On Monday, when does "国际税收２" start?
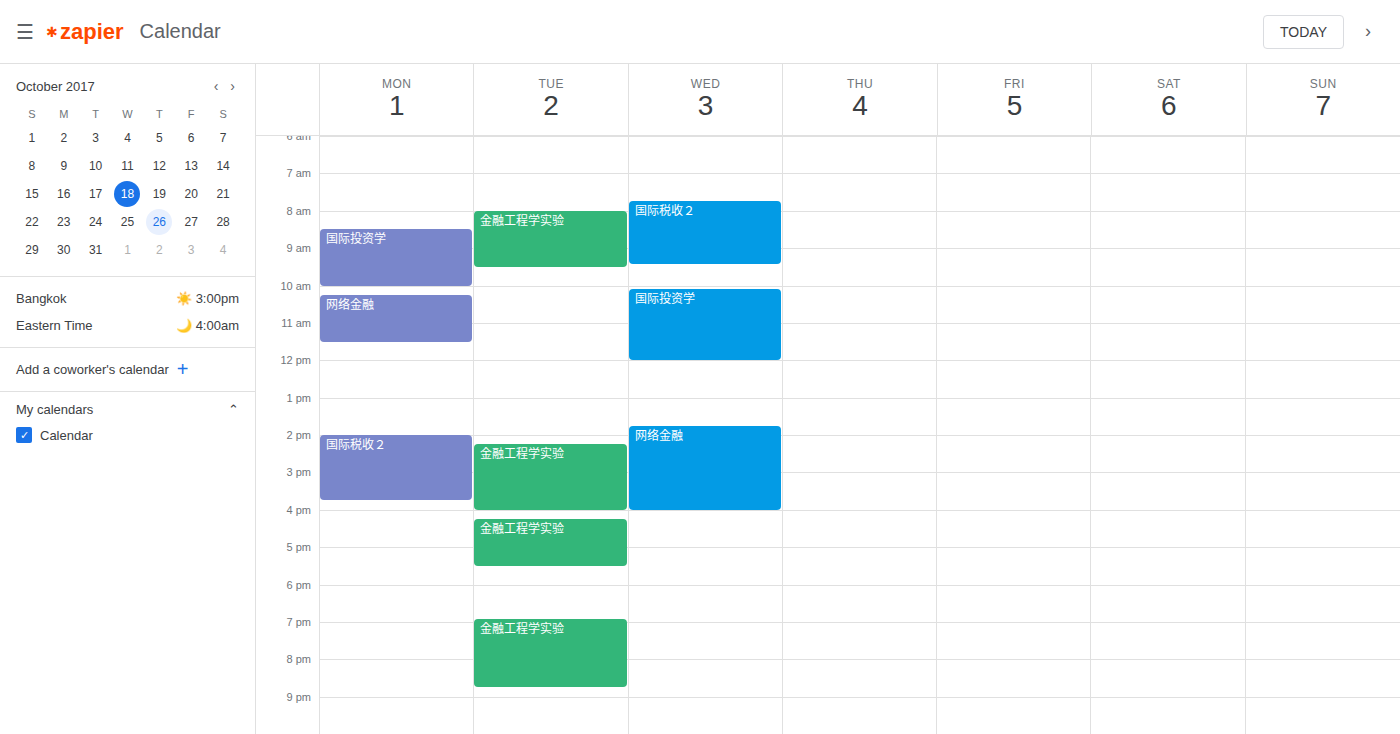
2:00 PM